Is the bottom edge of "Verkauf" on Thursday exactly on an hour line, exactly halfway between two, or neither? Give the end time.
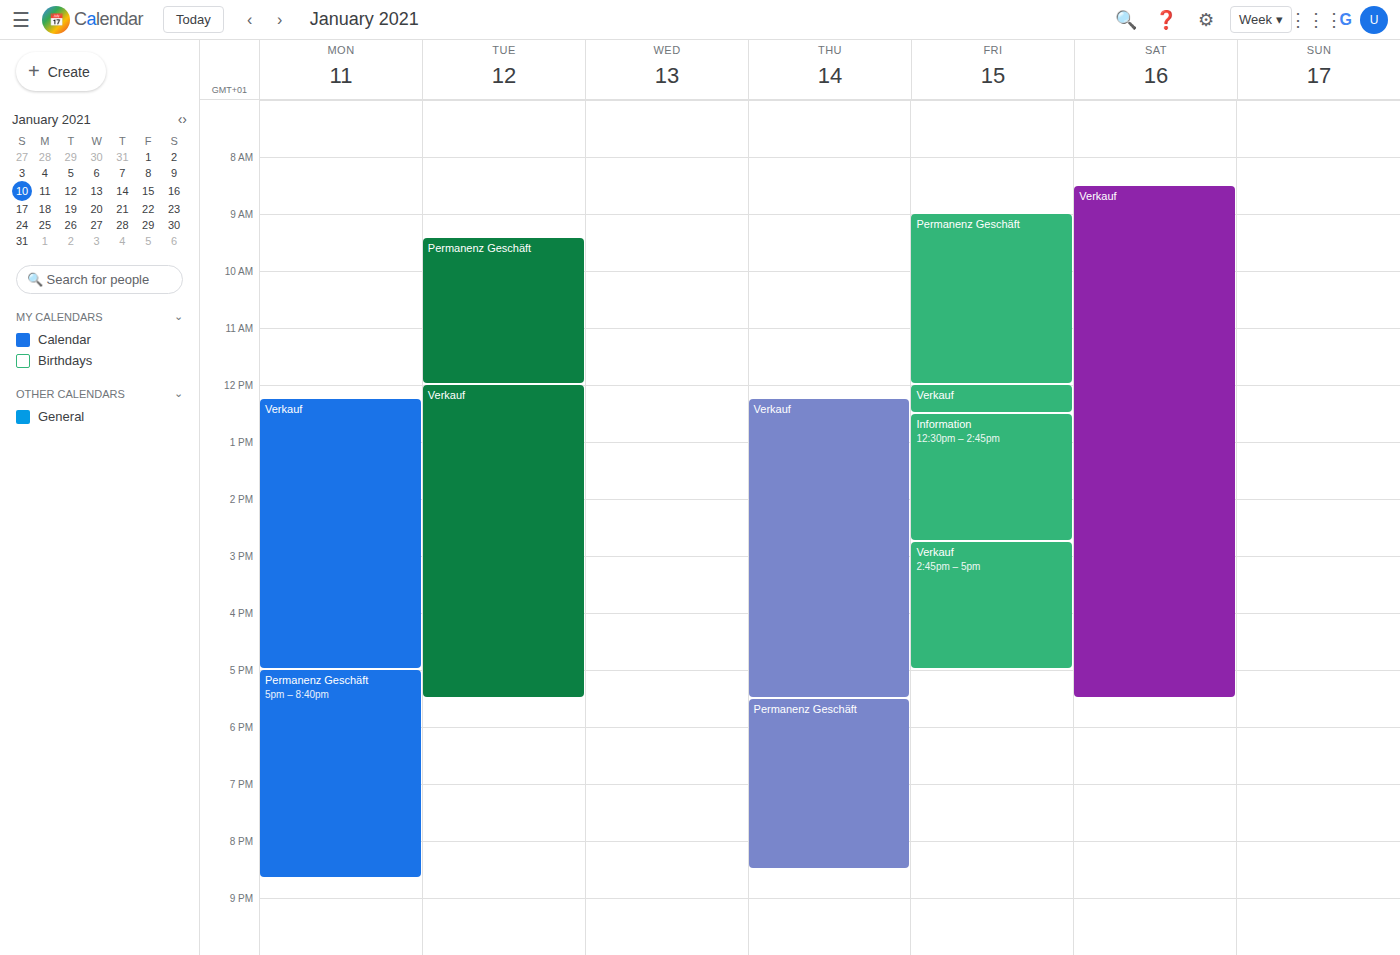
5:30 PM -- halfway between the 5 PM and 6 PM lines.